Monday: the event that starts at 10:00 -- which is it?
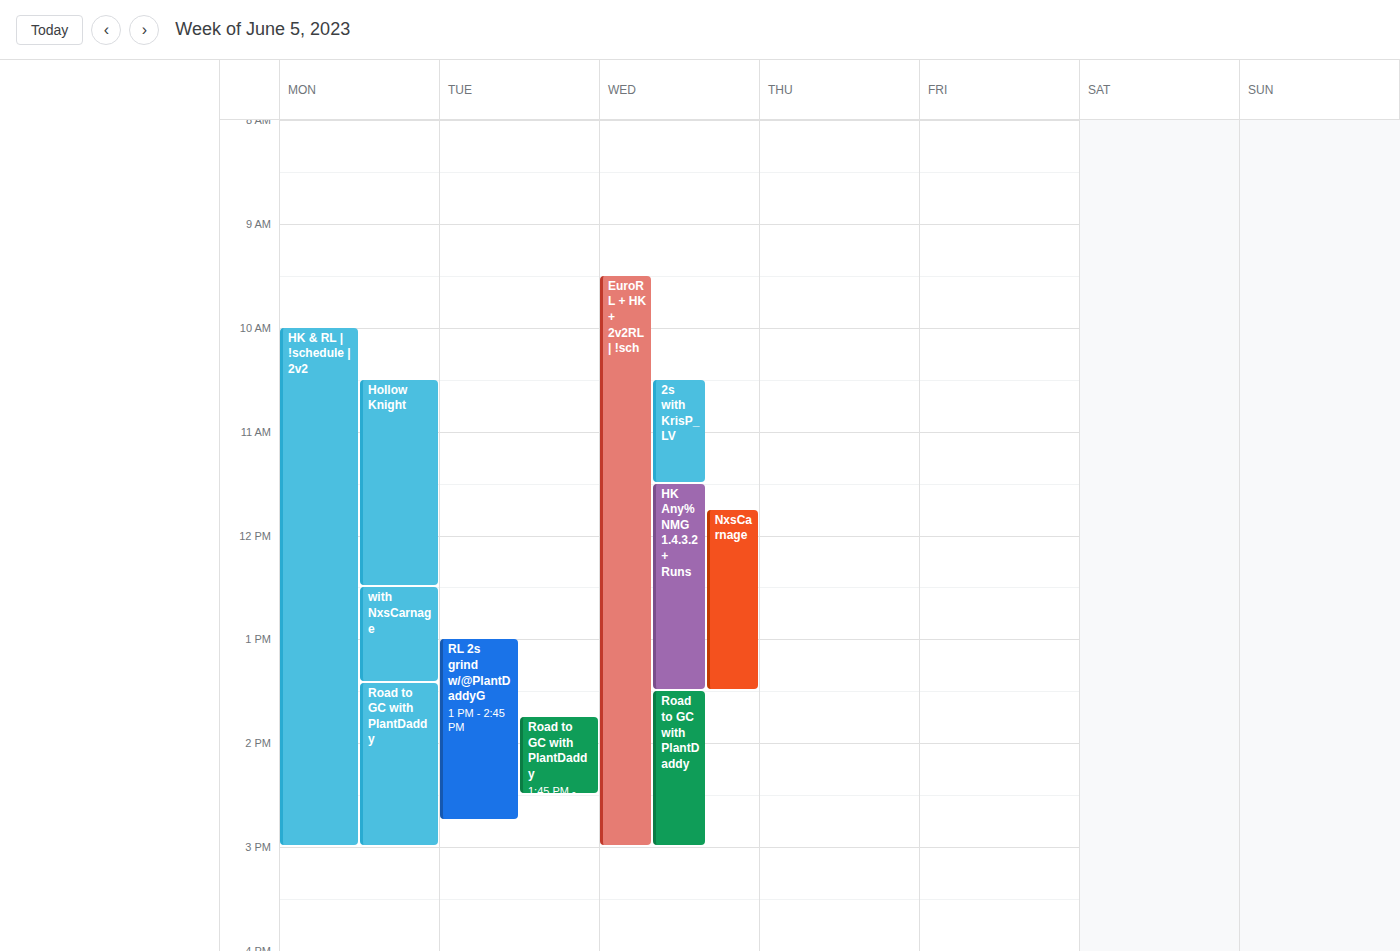
"HK & RL | !schedule | 2v2"